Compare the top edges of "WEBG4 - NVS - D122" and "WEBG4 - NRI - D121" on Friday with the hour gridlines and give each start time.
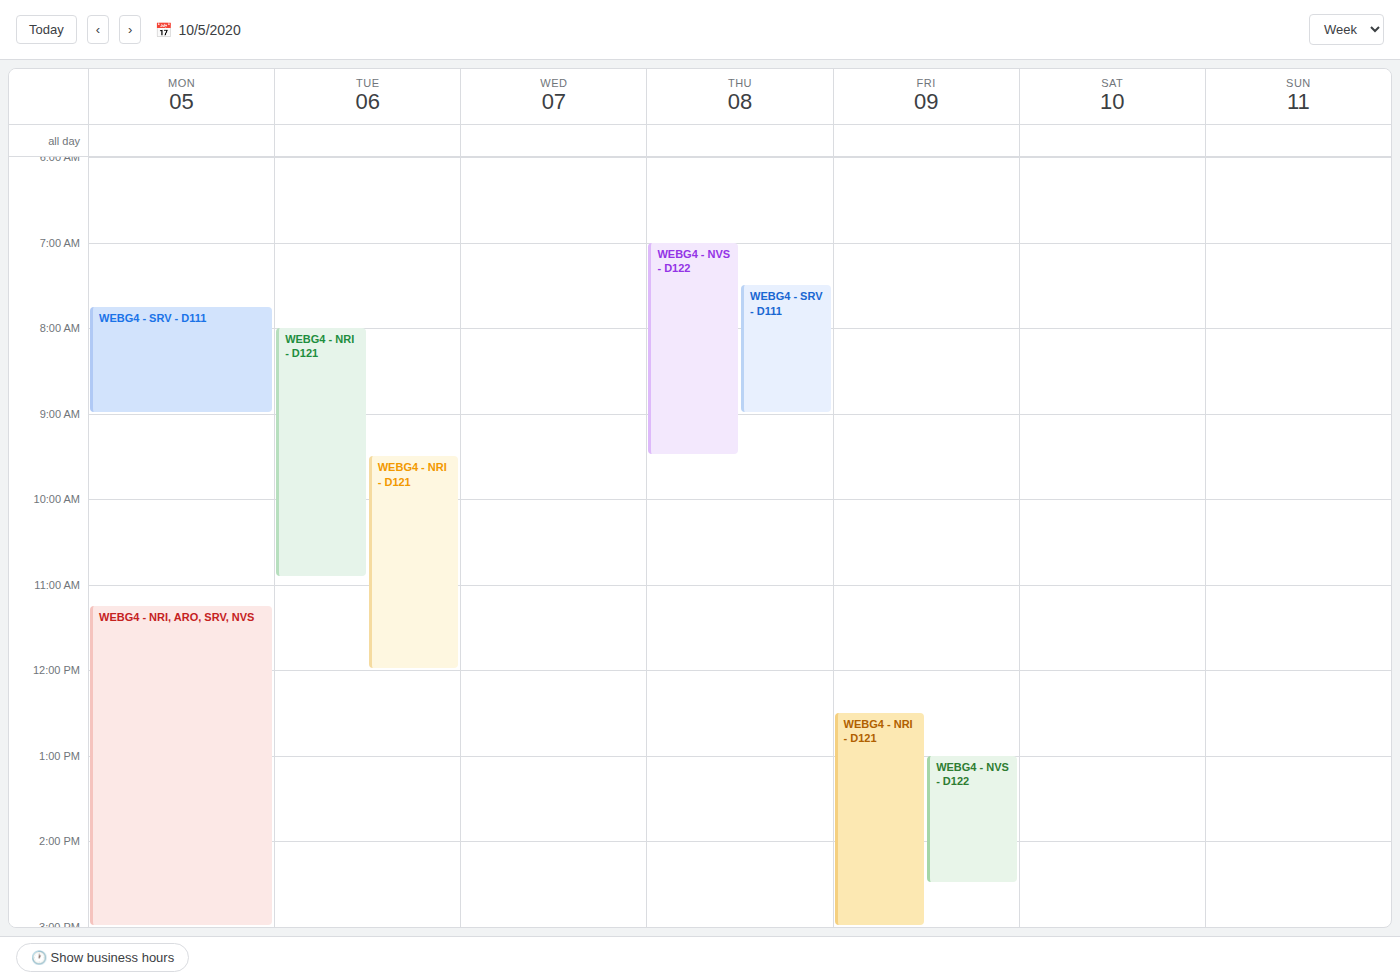
"WEBG4 - NVS - D122": 1:00 PM, exactly on the 1 PM line. "WEBG4 - NRI - D121": 12:30 PM, halfway between the 12 PM and 1 PM lines.